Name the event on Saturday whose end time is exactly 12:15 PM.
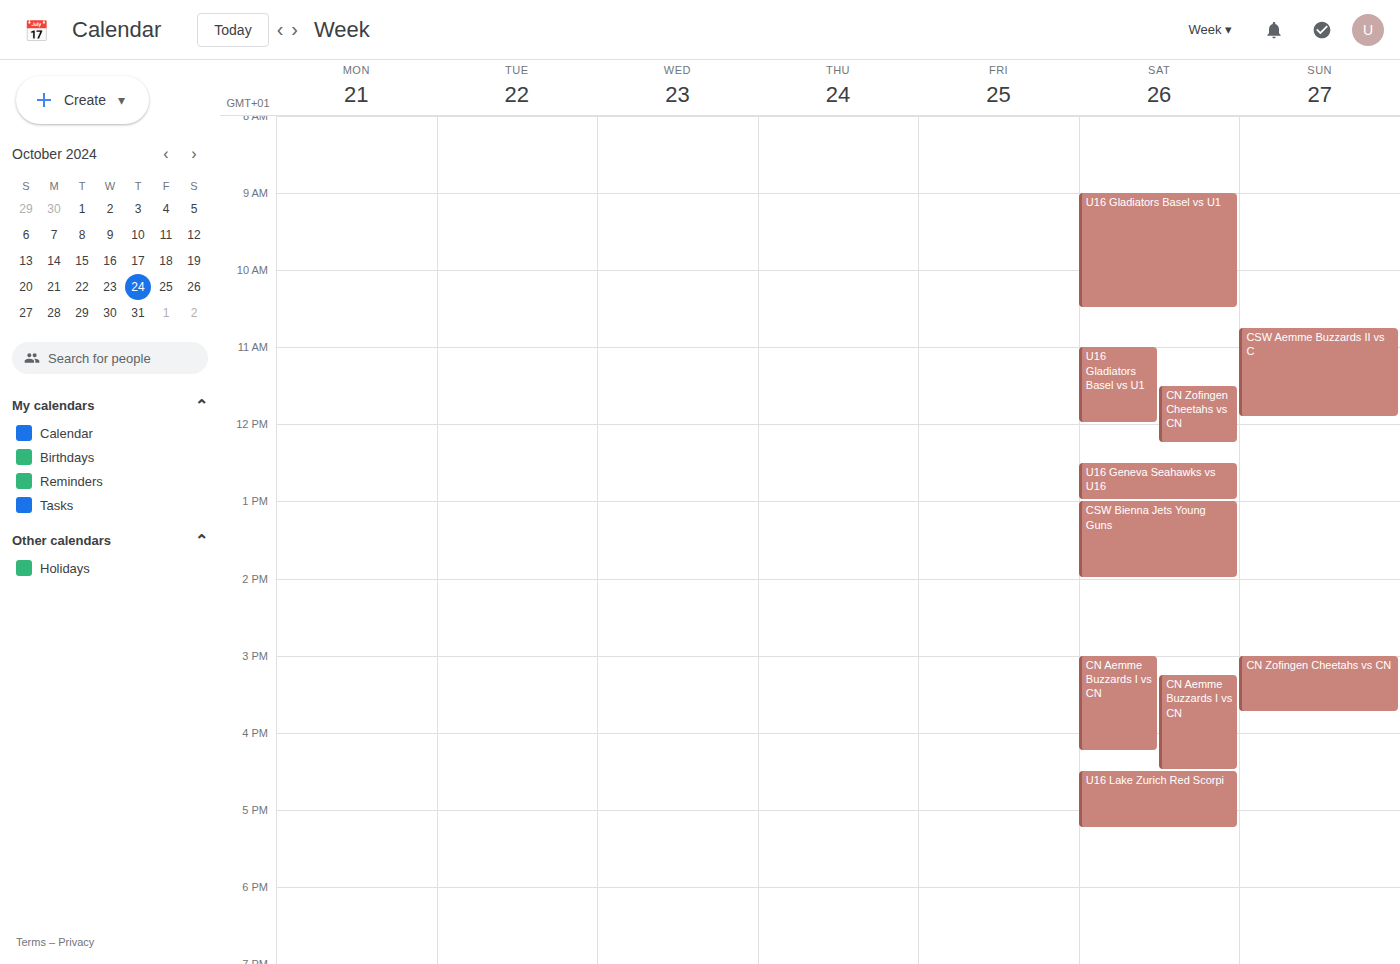
"CN Zofingen Cheetahs vs CN"